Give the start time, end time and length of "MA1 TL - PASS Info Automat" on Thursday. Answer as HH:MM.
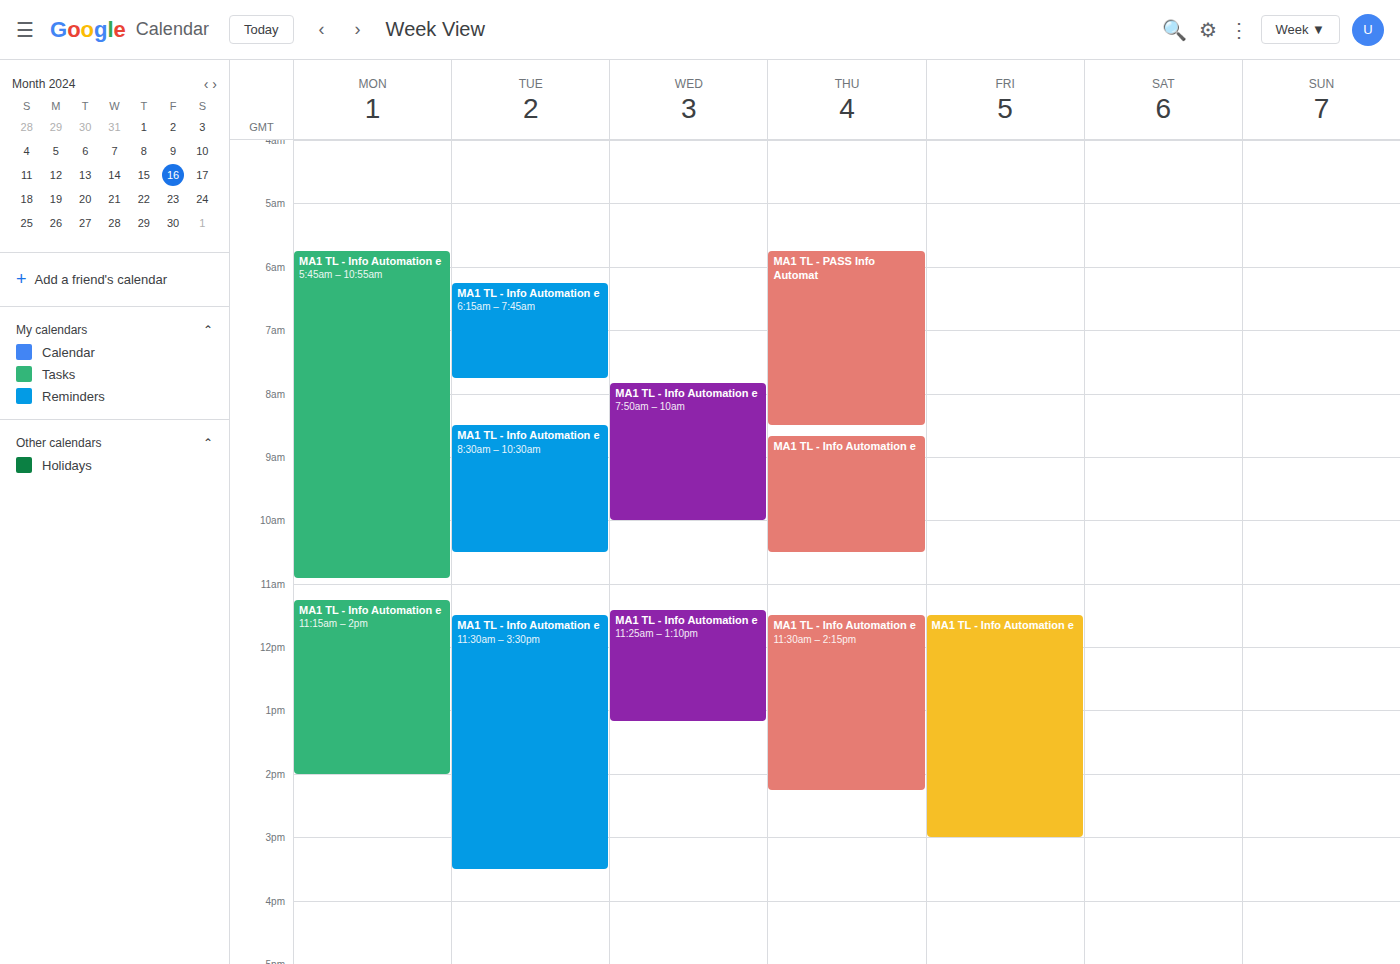
05:45 to 08:30, 2 hours 45 minutes